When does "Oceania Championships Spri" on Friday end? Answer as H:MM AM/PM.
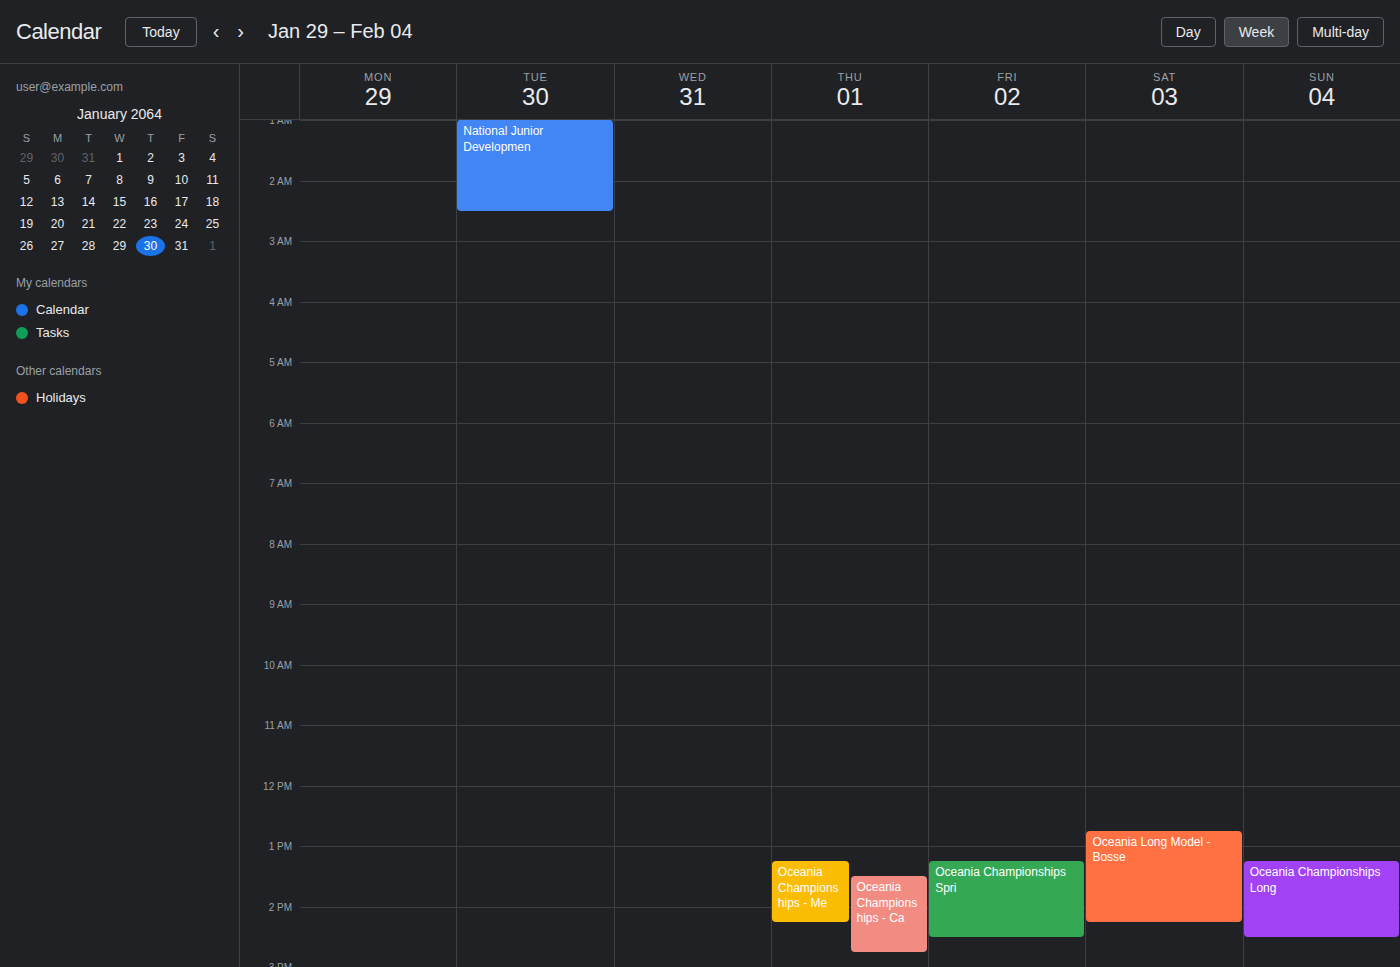
2:30 PM